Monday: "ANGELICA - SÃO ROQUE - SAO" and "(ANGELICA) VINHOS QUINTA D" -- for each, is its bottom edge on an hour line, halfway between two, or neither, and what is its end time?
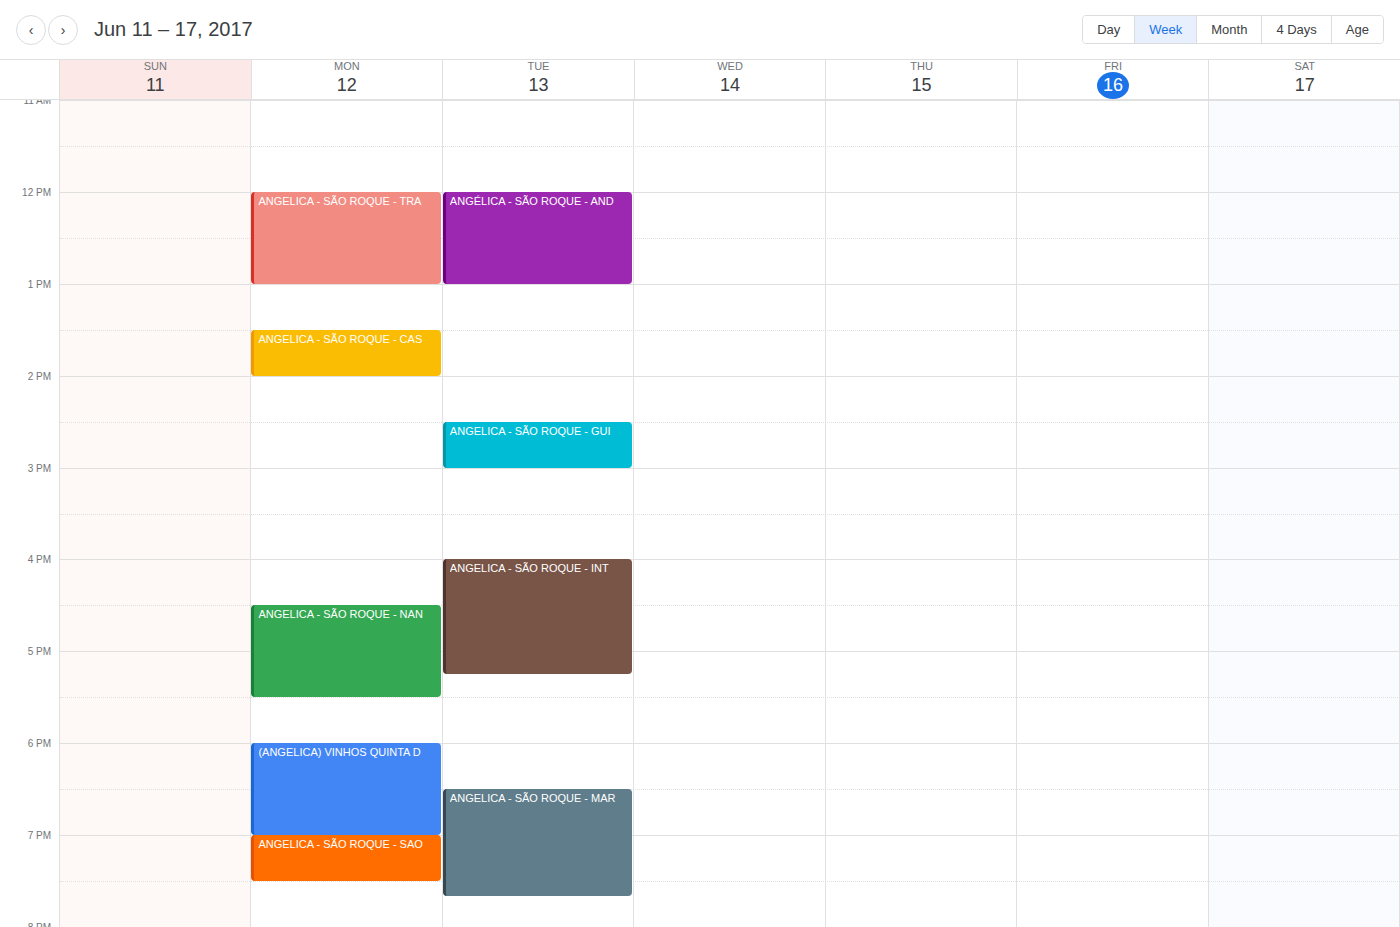
"ANGELICA - SÃO ROQUE - SAO": 7:30 PM, halfway between the 7 PM and 8 PM lines. "(ANGELICA) VINHOS QUINTA D": 7:00 PM, exactly on the 7 PM line.